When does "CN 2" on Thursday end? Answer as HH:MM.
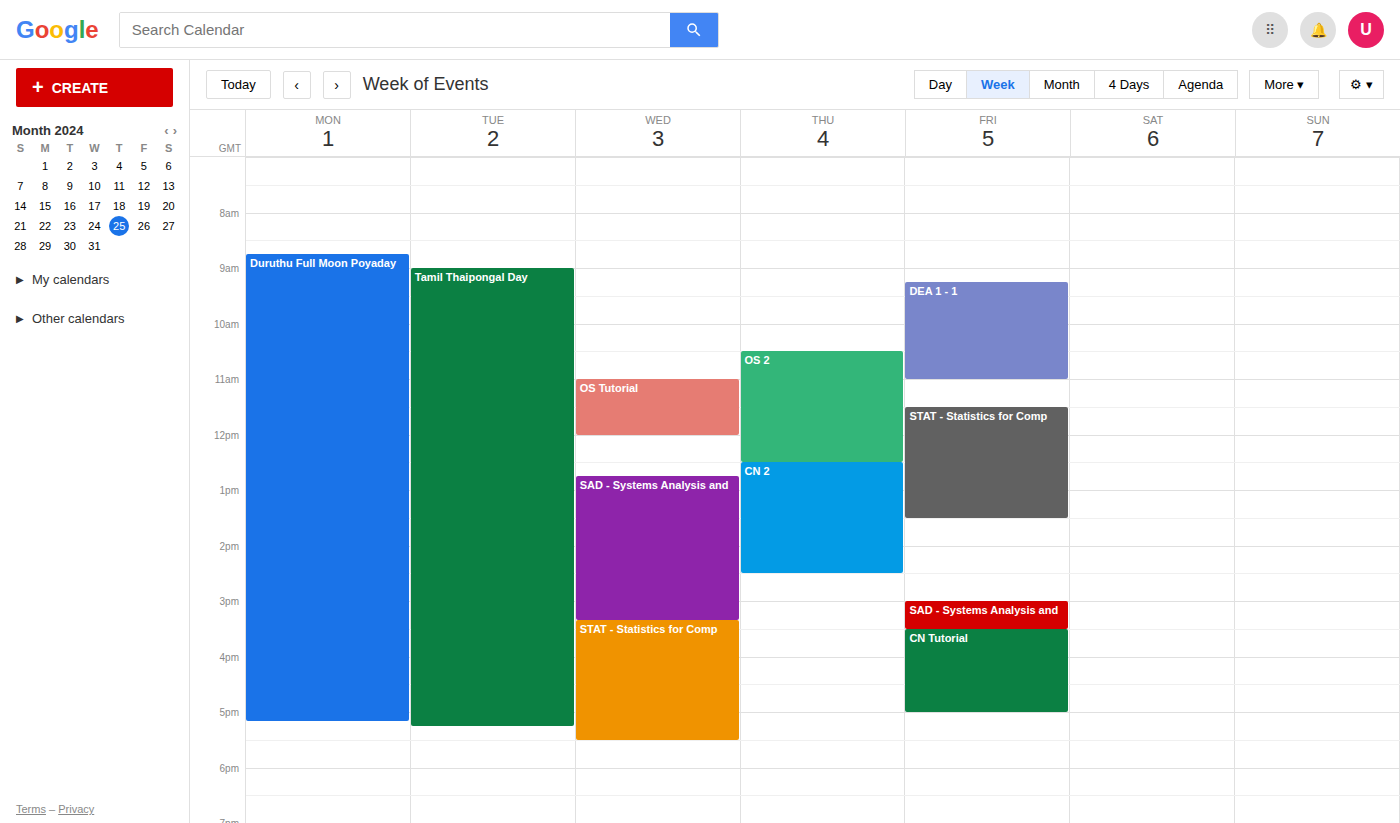
14:30